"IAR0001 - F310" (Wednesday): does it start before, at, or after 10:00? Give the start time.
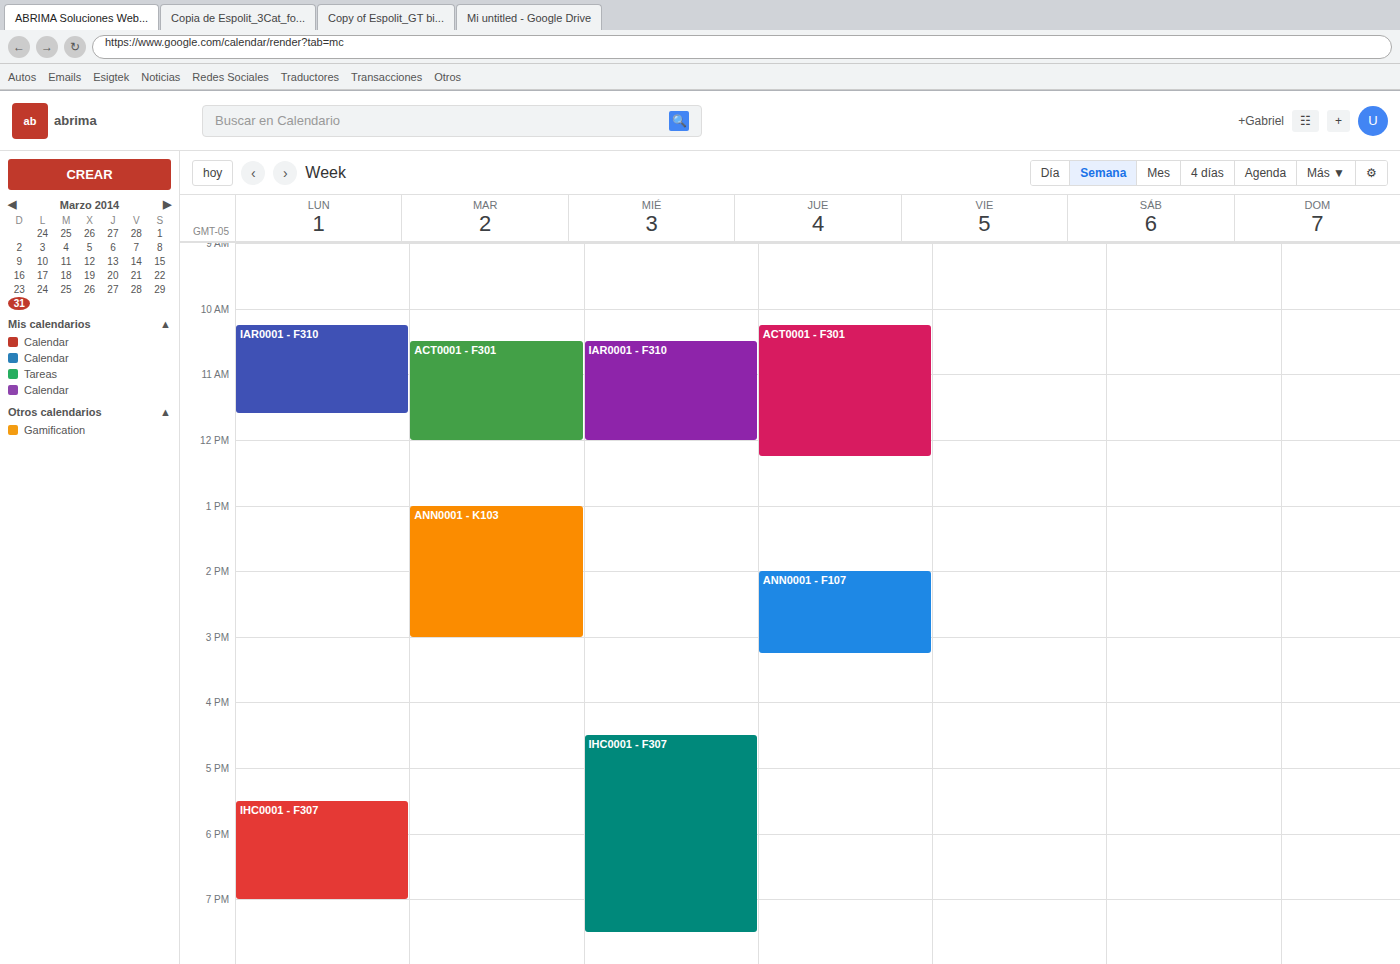
10:30 -- after 10:00, 30 minutes below the 10:00 line.